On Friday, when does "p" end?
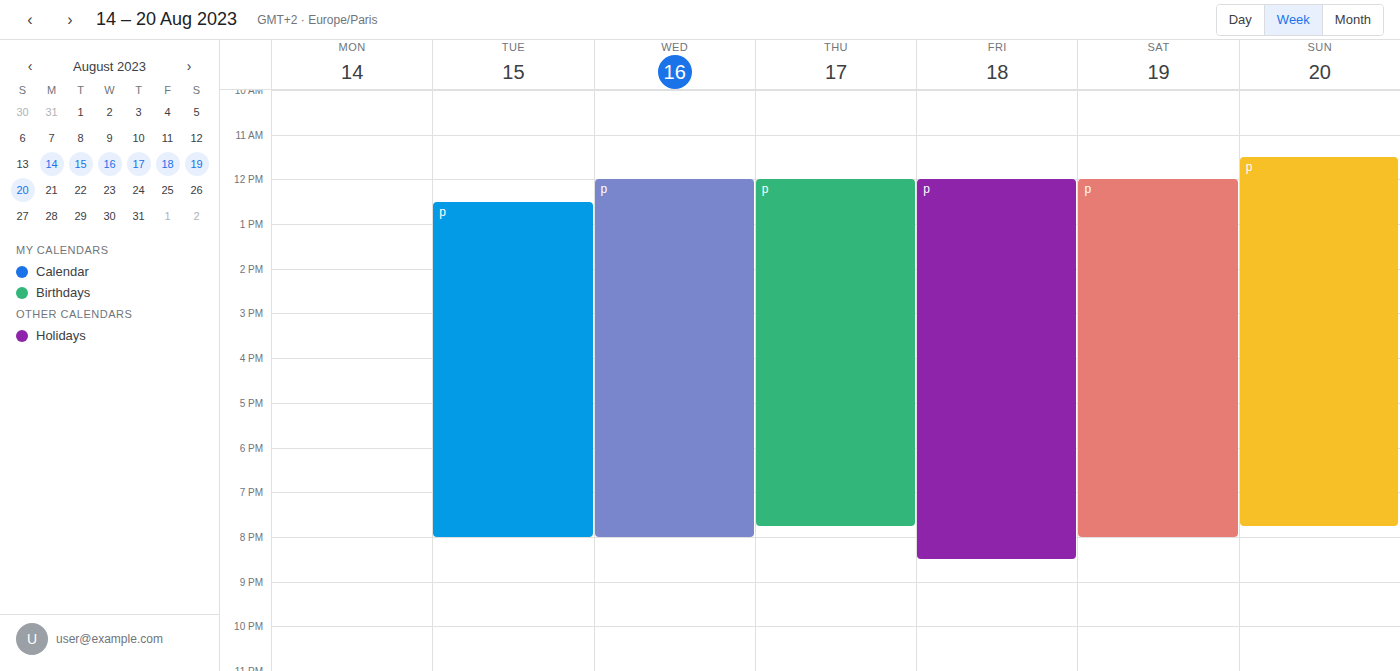
8:30 PM